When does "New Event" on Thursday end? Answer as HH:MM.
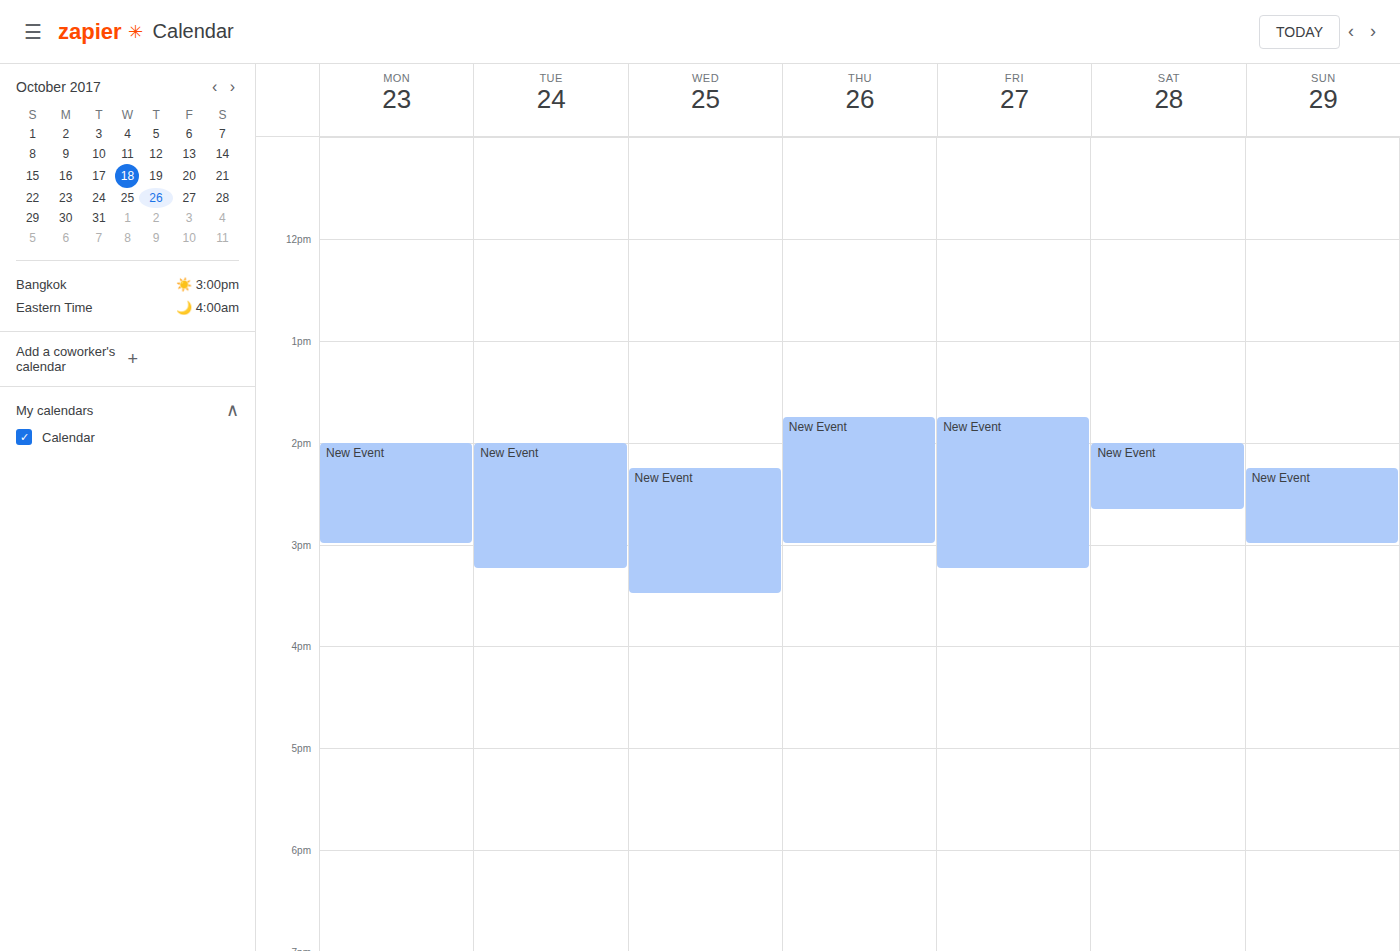
15:00